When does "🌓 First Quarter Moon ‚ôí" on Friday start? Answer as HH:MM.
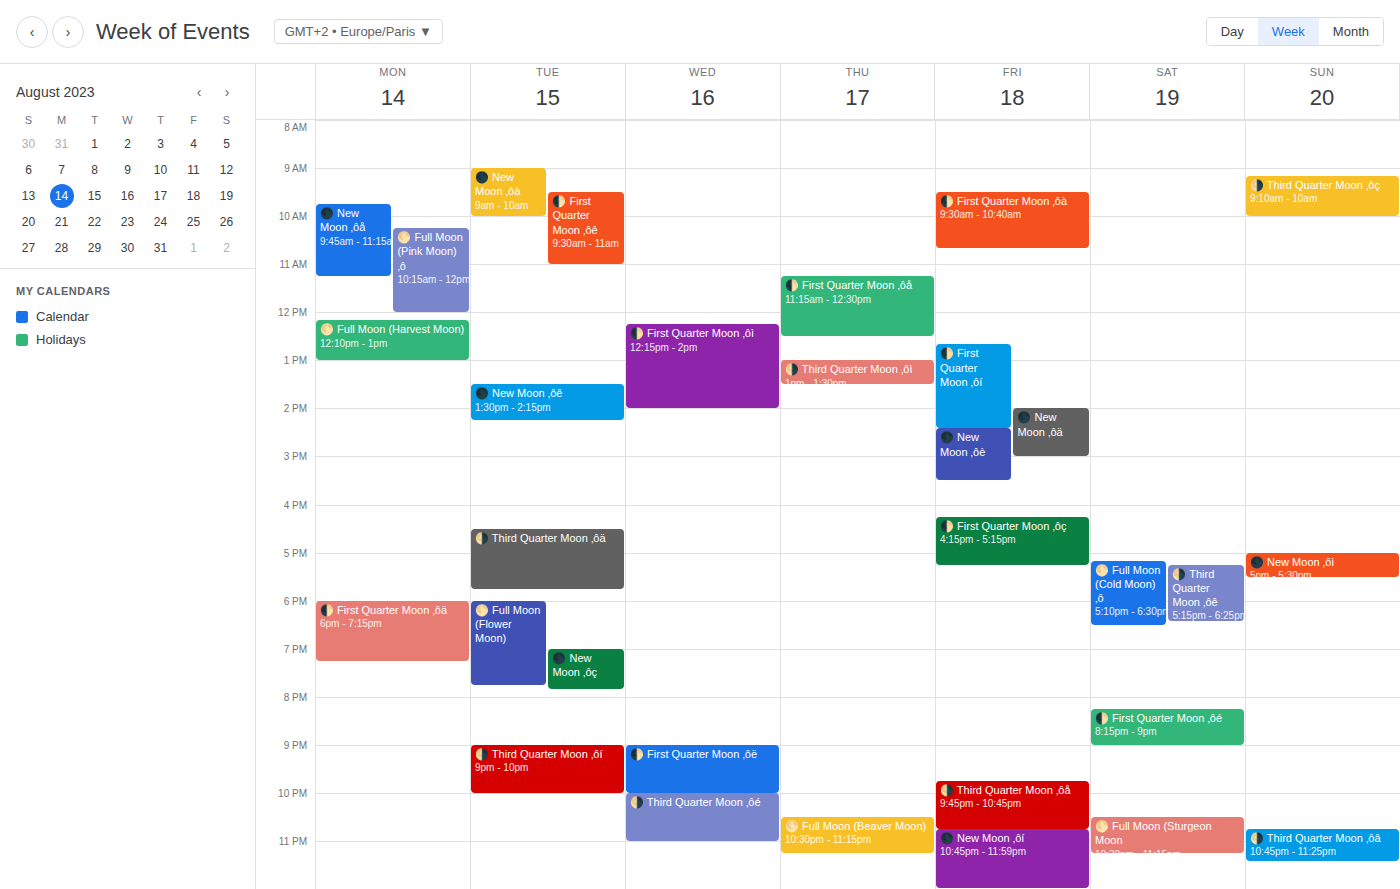
12:40